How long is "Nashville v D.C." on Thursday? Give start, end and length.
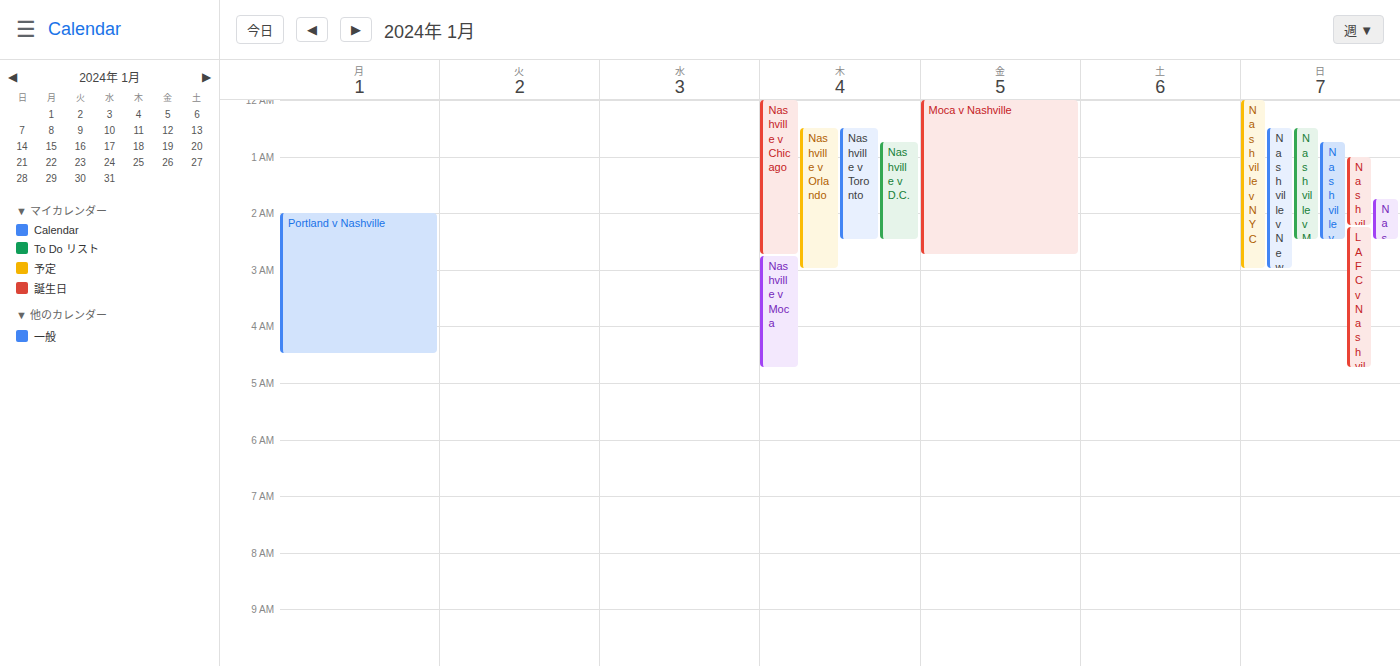
12:45 AM to 2:30 AM, 1 hour 45 minutes